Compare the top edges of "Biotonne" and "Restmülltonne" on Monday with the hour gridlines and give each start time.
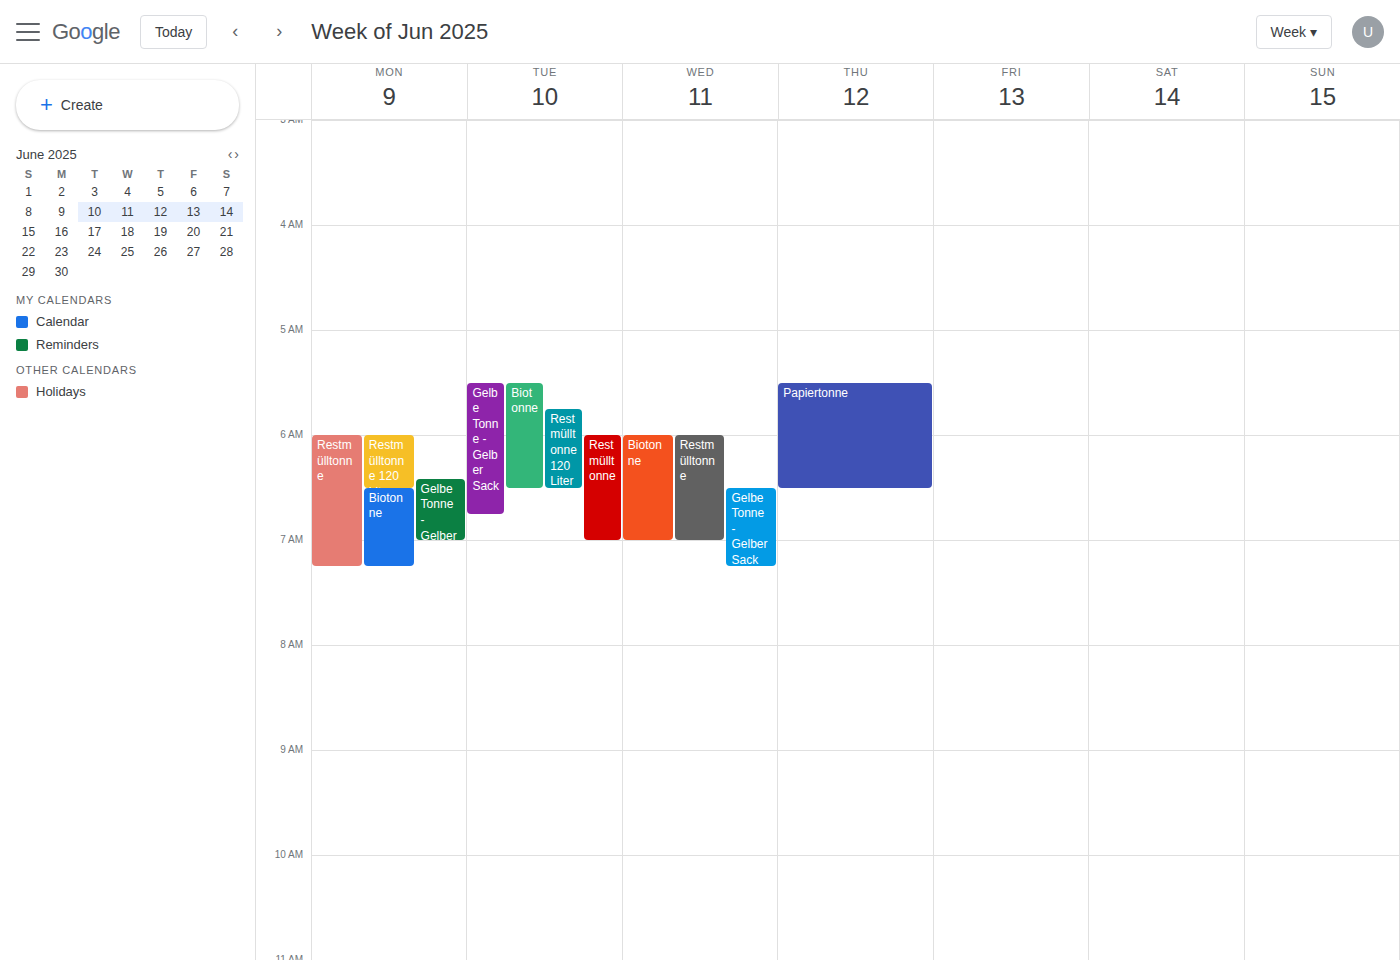
"Biotonne": 6:30 AM, halfway between the 6 AM and 7 AM lines. "Restmülltonne": 6:00 AM, exactly on the 6 AM line.